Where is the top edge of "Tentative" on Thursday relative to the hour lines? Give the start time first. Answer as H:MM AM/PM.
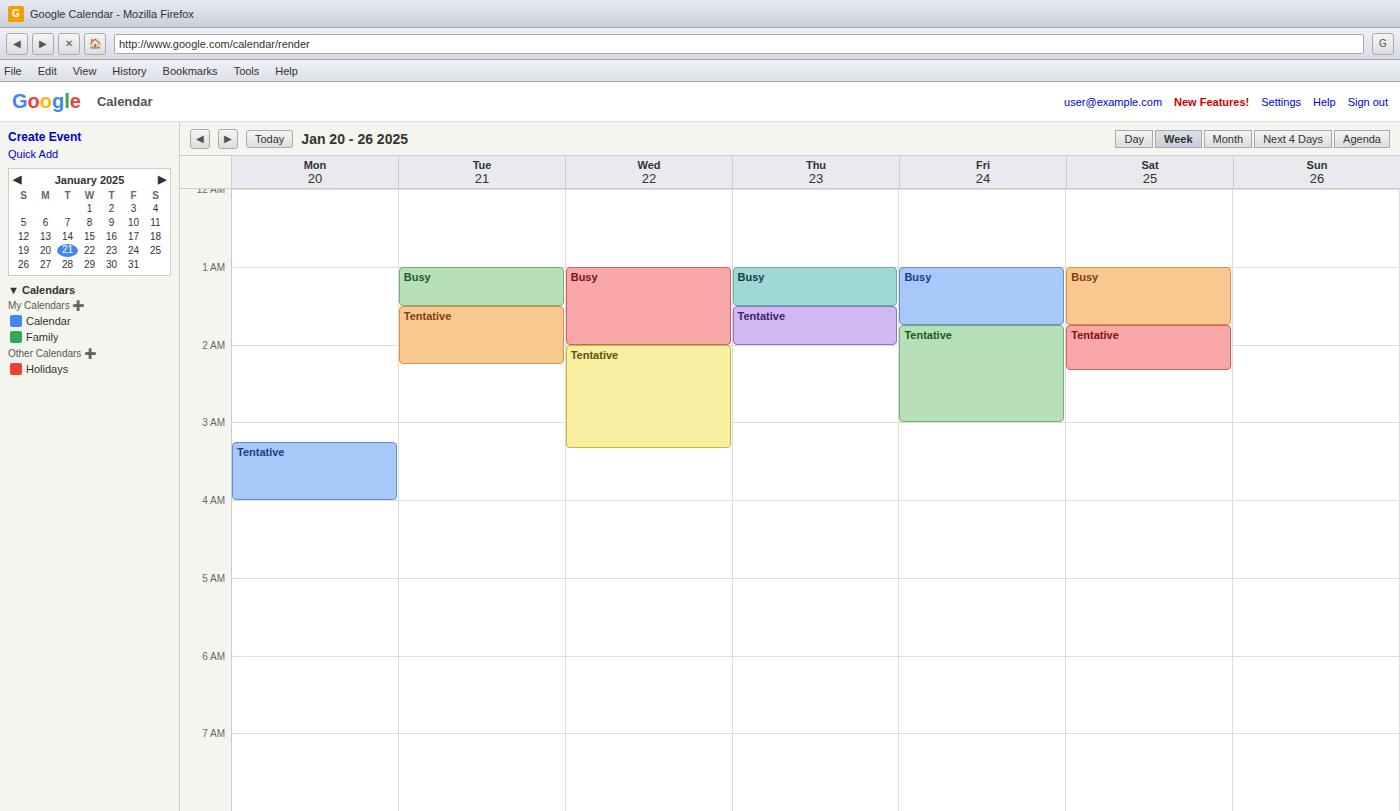
1:30 AM -- halfway between the 1 AM and 2 AM lines.